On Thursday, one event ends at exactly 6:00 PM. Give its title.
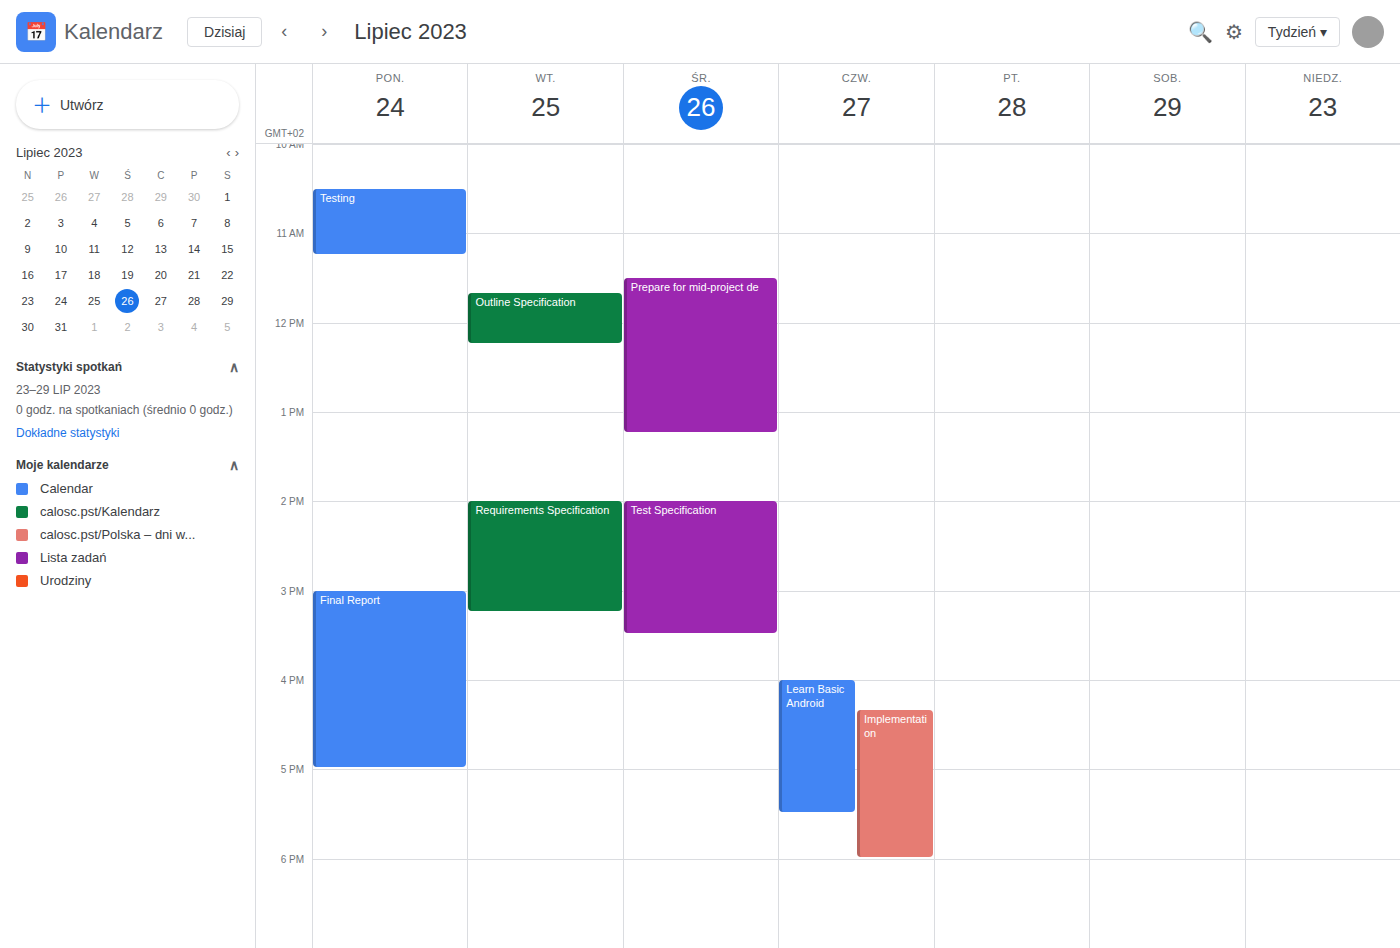
"Implementation"